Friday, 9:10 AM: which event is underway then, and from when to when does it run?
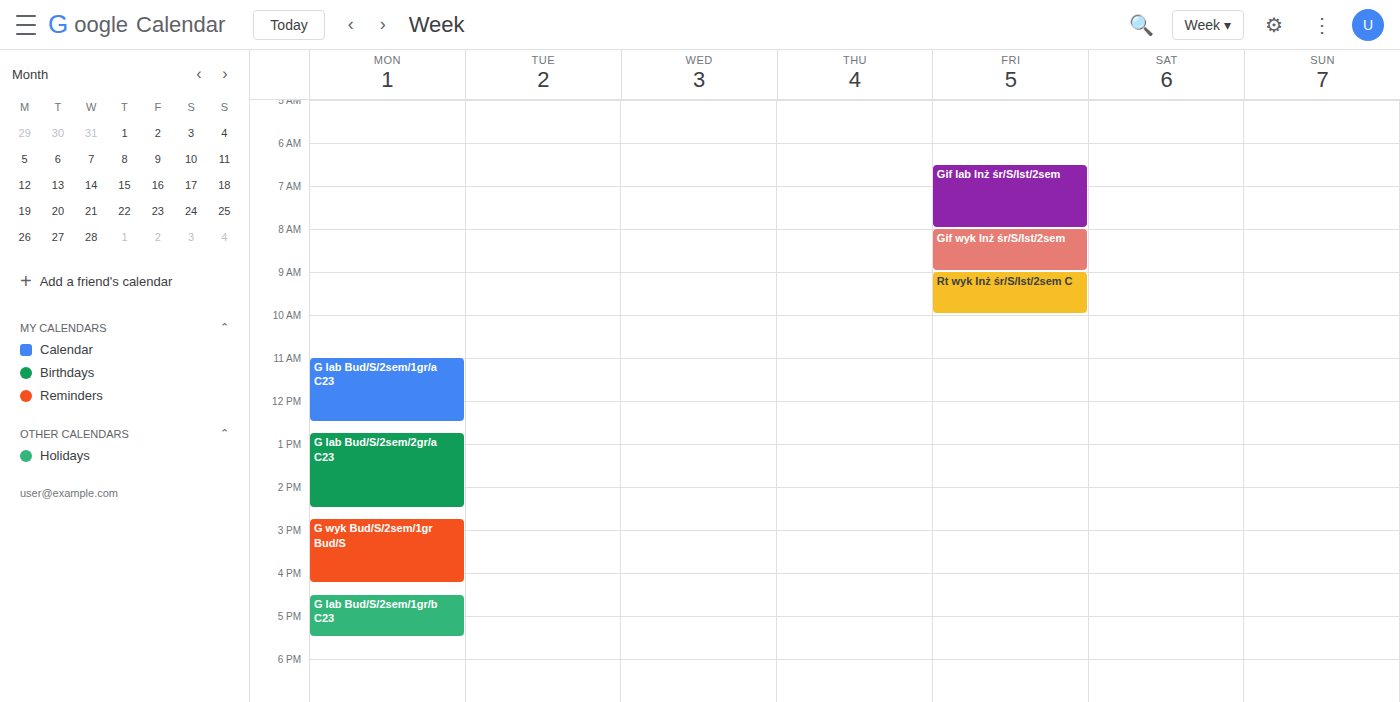
"Rt wyk Inż śr/S/Ist/2sem C", 9:00 AM to 10:00 AM